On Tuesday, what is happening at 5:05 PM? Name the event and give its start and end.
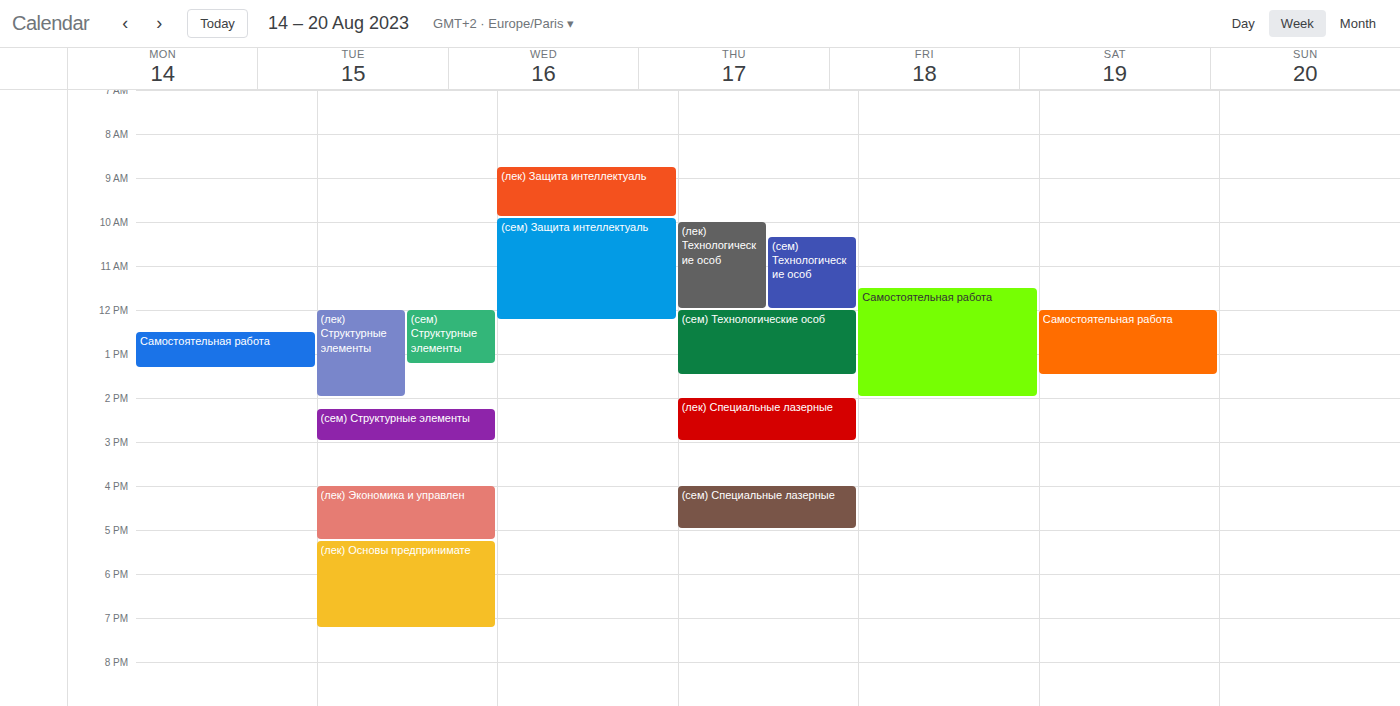
"(лек) Экономика и управлен", 4:00 PM to 5:15 PM